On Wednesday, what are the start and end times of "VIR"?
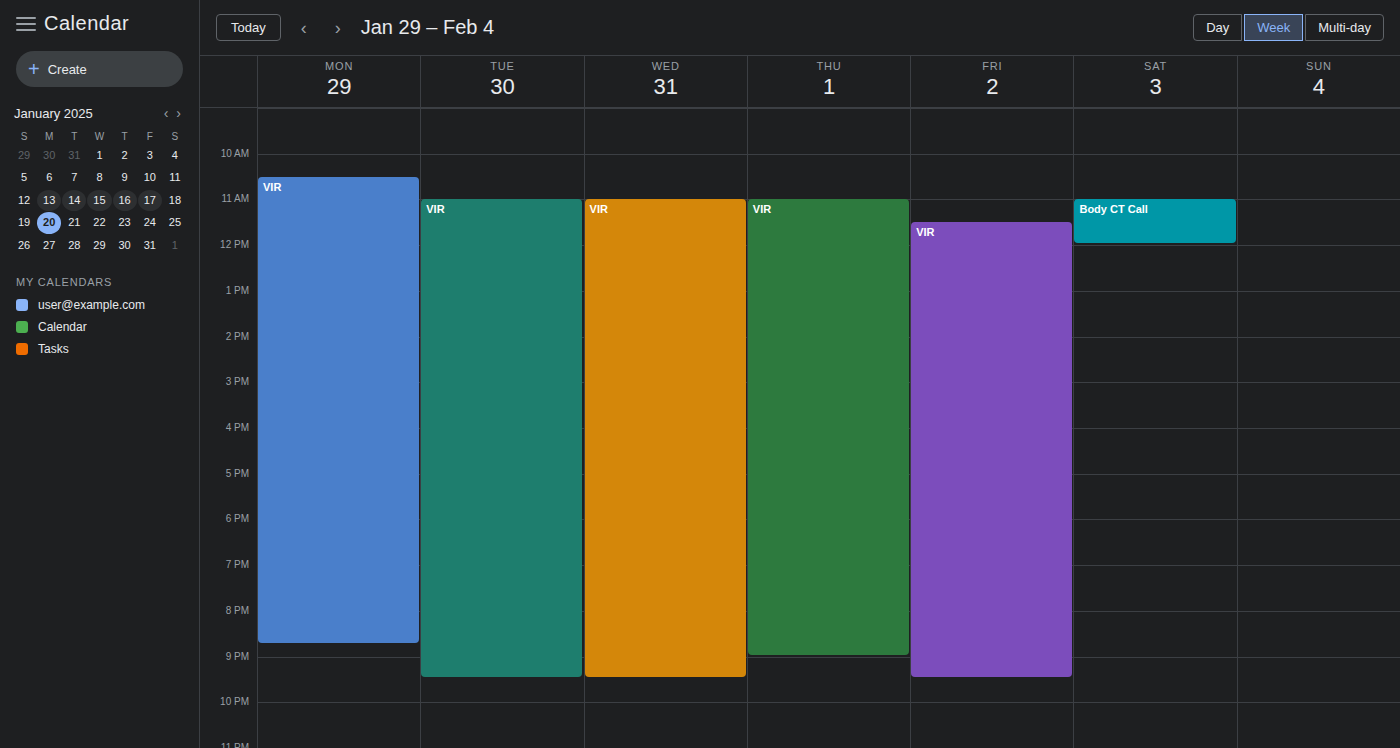
11:00 AM to 9:30 PM